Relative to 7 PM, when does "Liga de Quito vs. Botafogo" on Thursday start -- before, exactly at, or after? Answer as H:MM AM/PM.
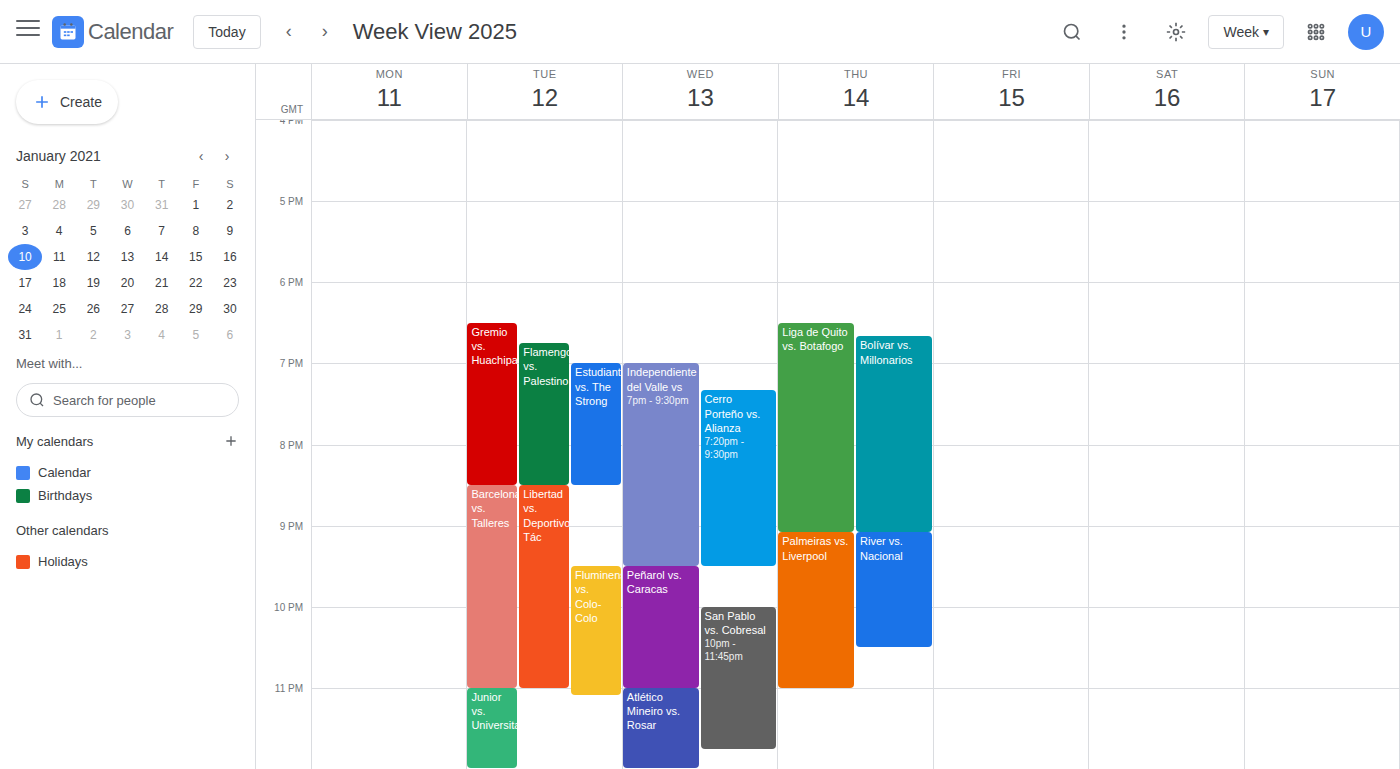
6:30 PM -- before 7 PM, 30 minutes above the 7 PM line.